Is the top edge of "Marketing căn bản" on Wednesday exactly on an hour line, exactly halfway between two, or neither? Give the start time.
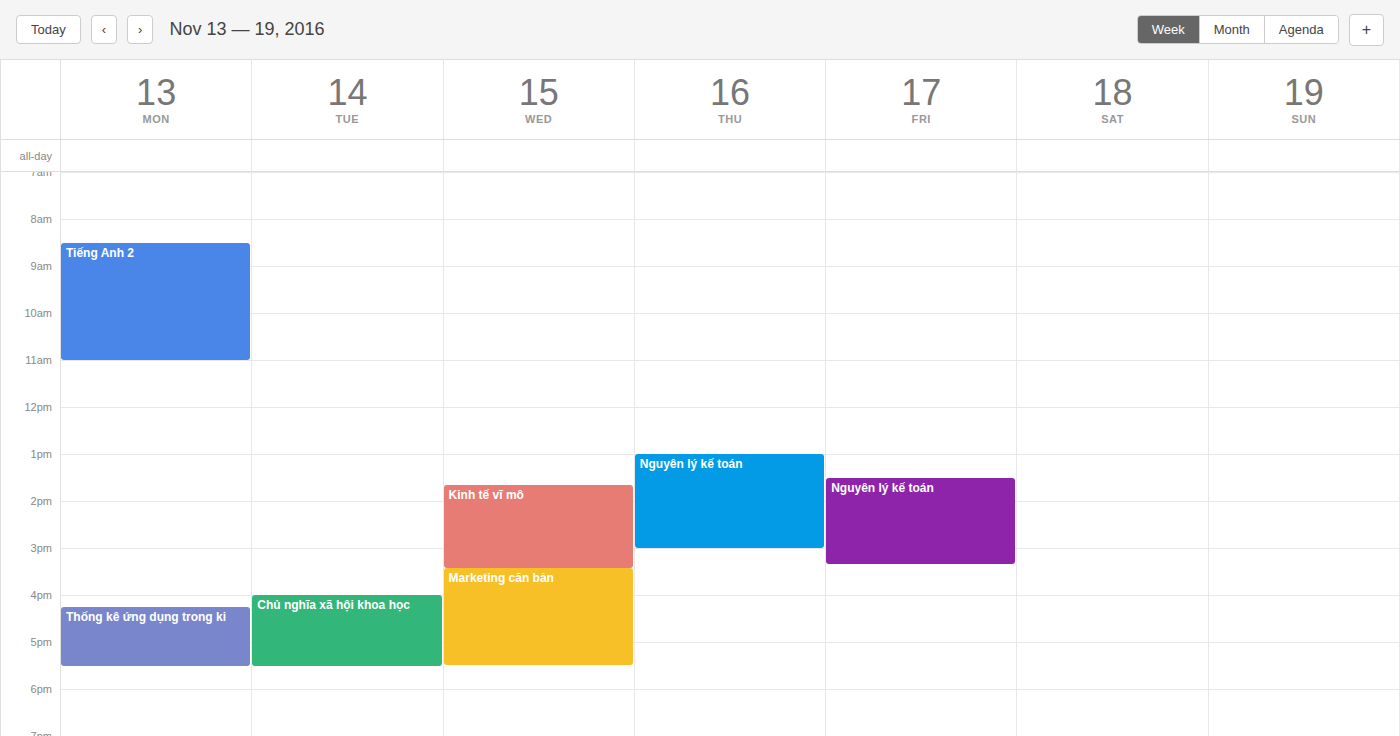
3:25 PM -- neither: 25 minutes below the 3 PM line and 35 minutes above the 4 PM line.